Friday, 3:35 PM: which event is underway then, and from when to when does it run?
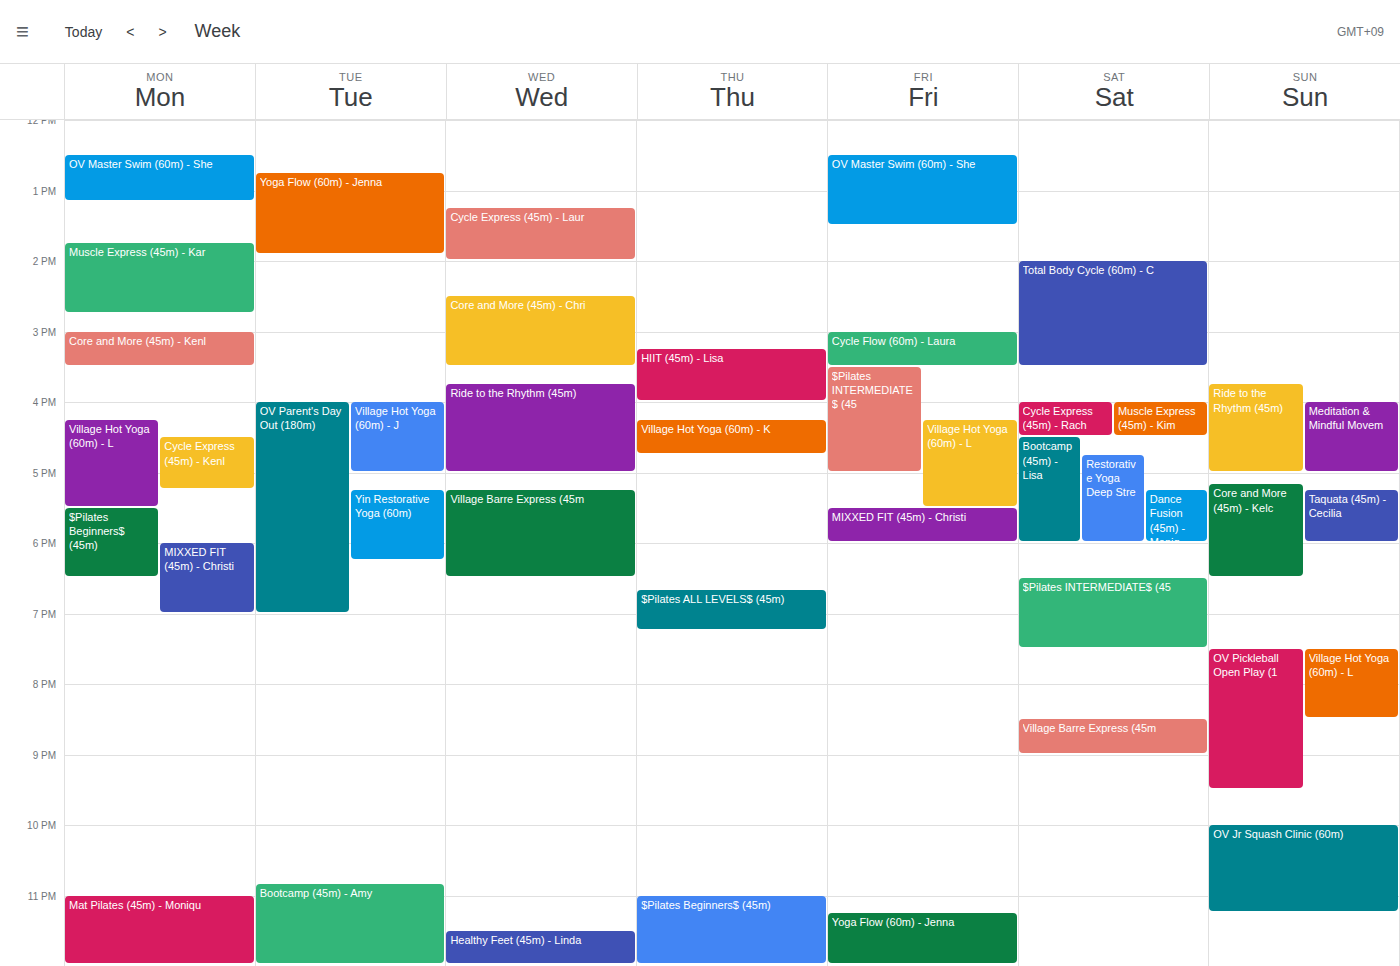
"$Pilates INTERMEDIATE$ (45", 3:30 PM to 5:00 PM